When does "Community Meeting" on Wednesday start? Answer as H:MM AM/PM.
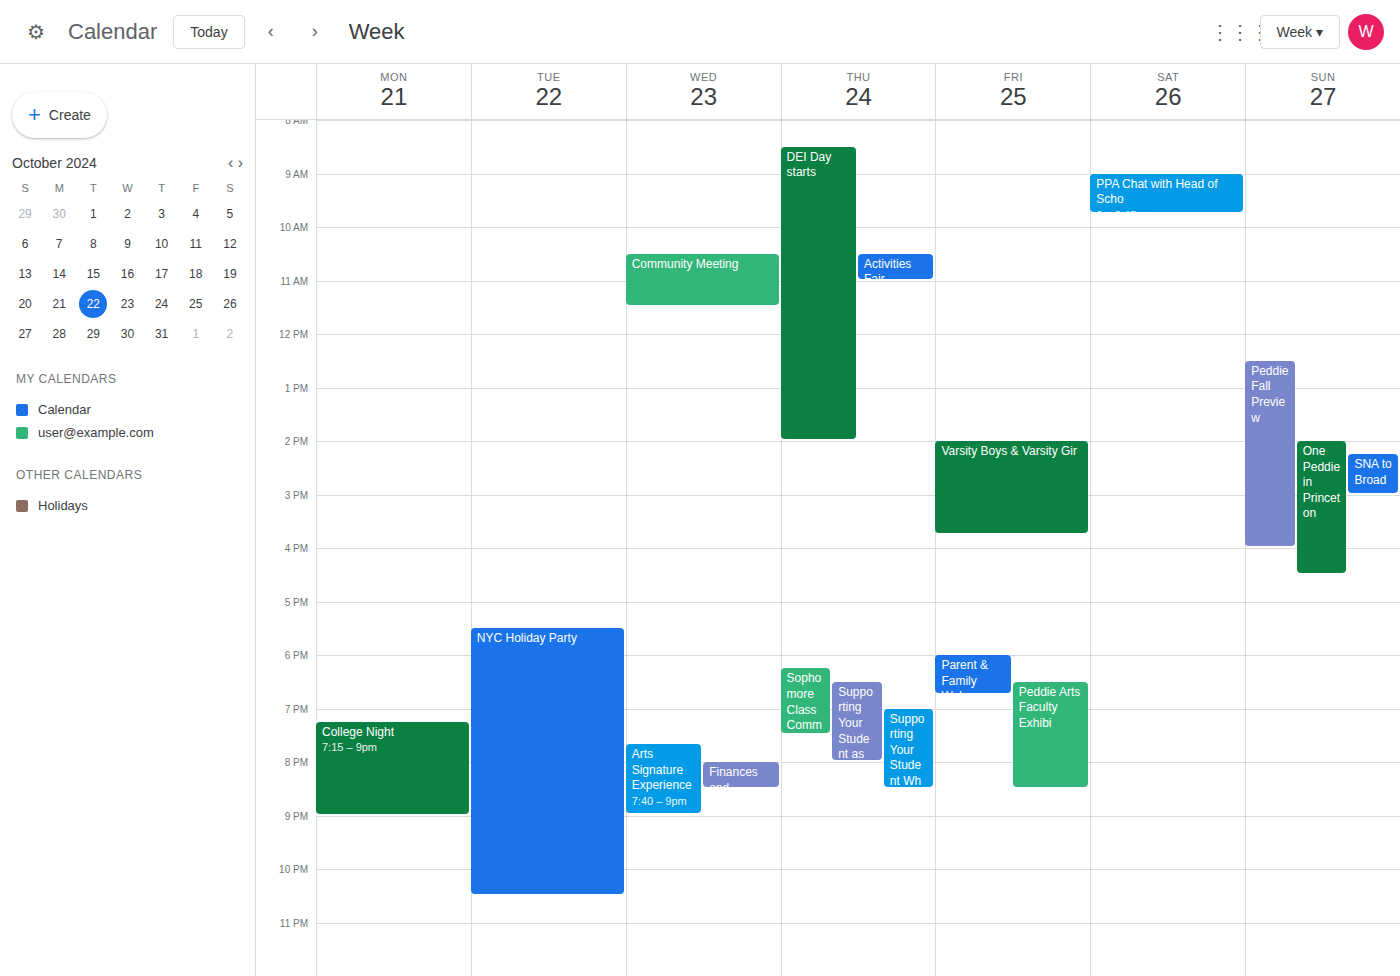
10:30 AM